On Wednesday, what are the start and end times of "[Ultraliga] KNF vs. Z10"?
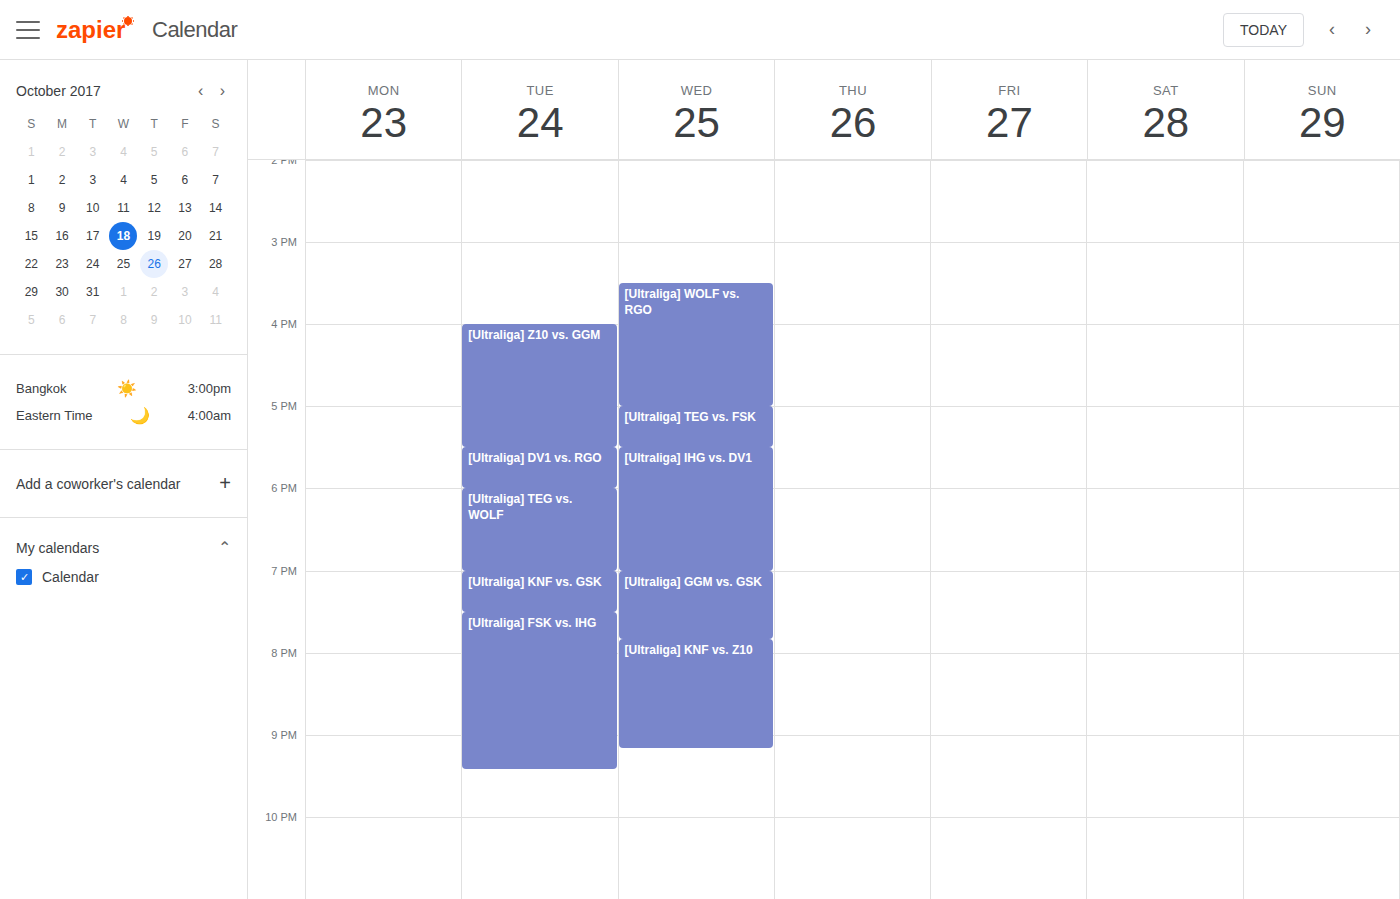
7:50 PM to 9:10 PM